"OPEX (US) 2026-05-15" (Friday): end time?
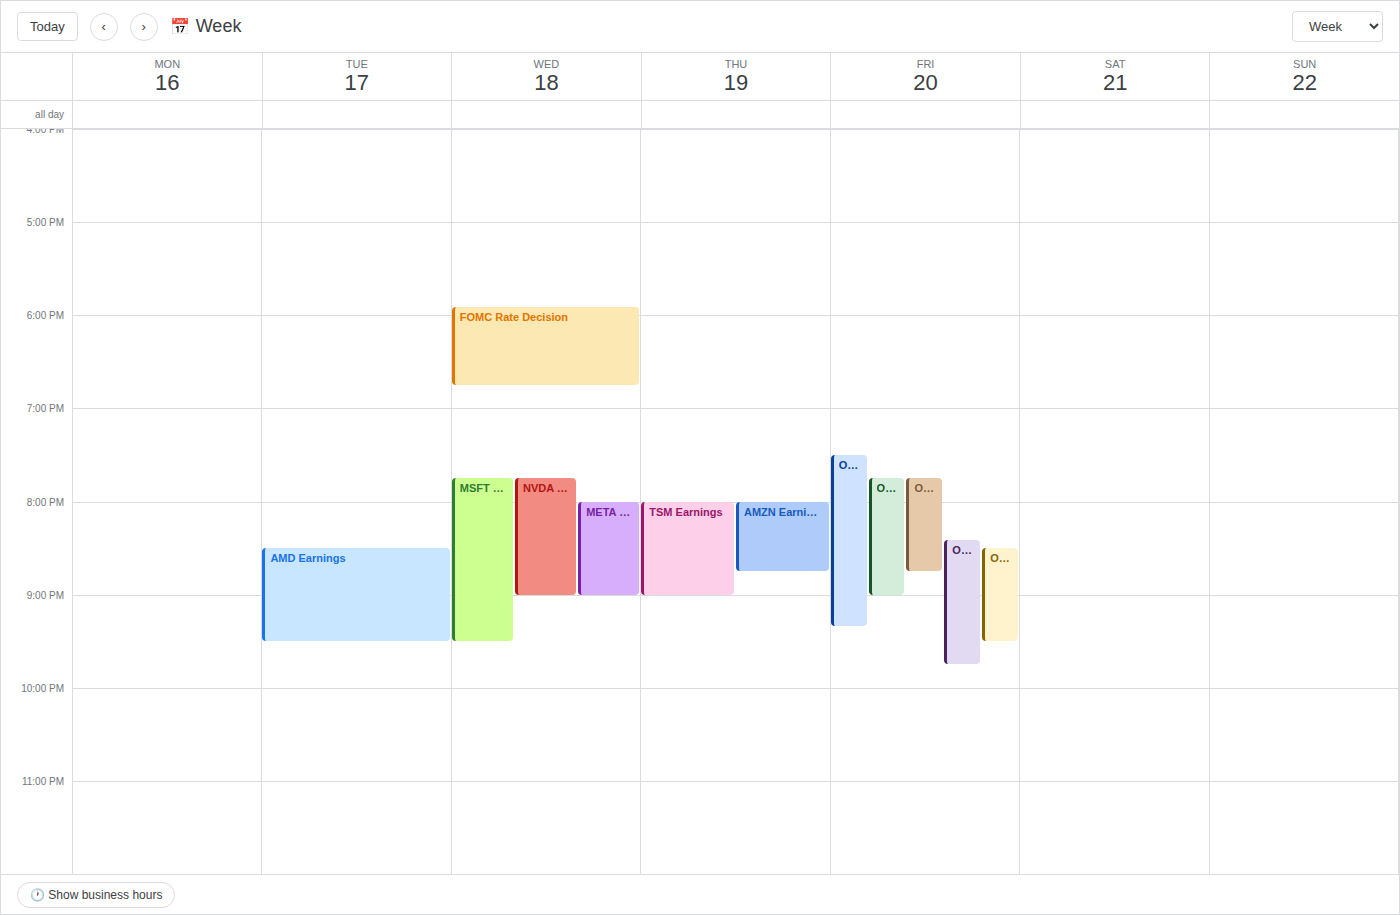
9:30 PM